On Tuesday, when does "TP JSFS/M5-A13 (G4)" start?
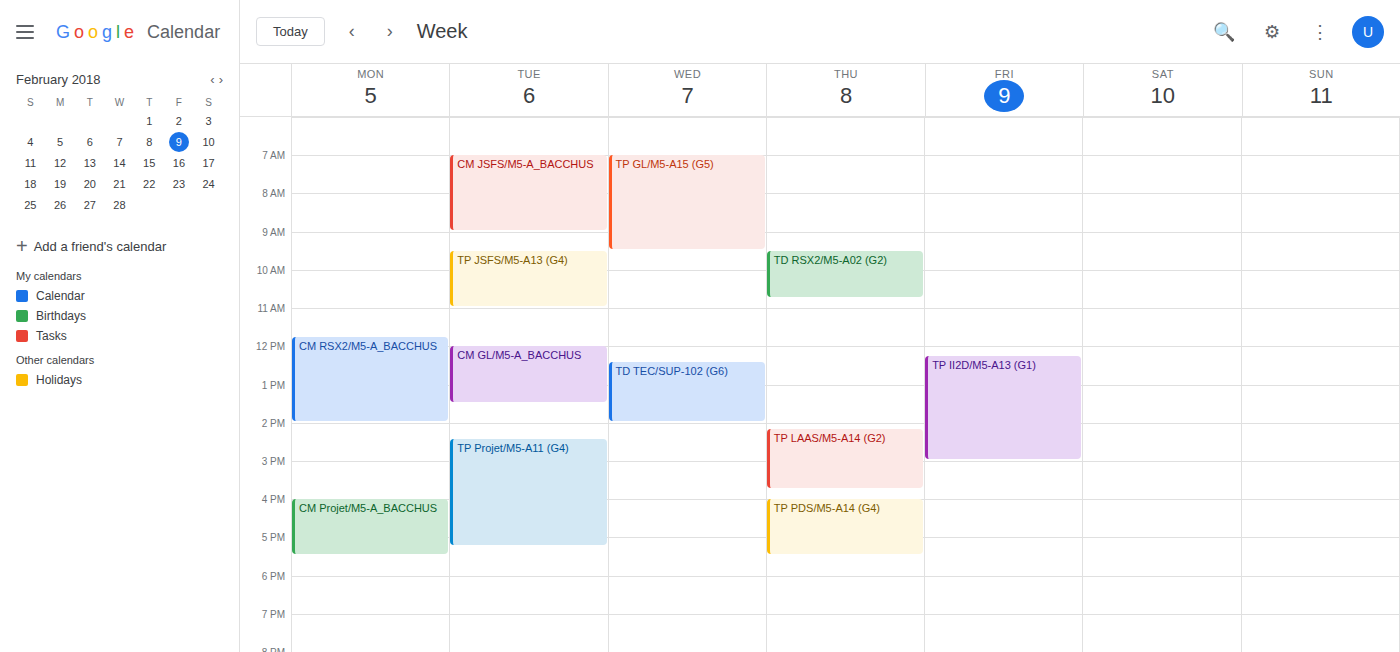
09:30